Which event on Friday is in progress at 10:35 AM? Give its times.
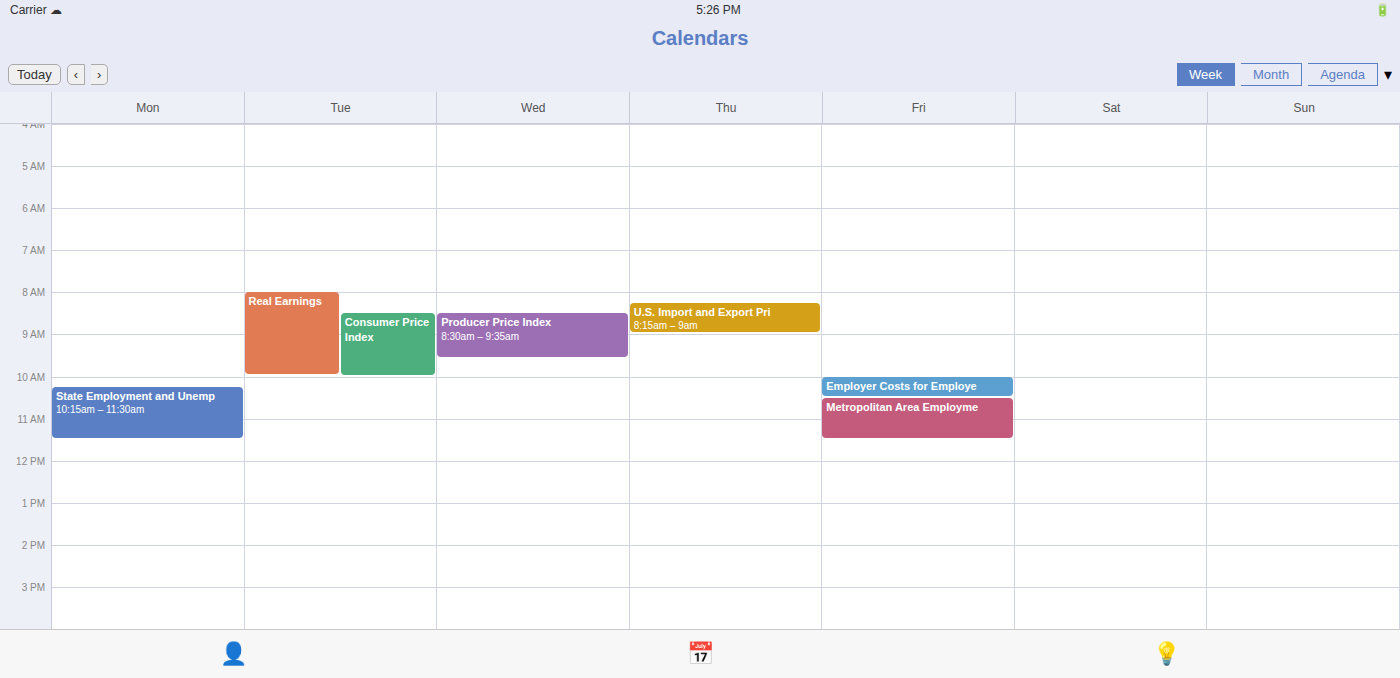
"Metropolitan Area Employme", 10:30 AM to 11:30 AM